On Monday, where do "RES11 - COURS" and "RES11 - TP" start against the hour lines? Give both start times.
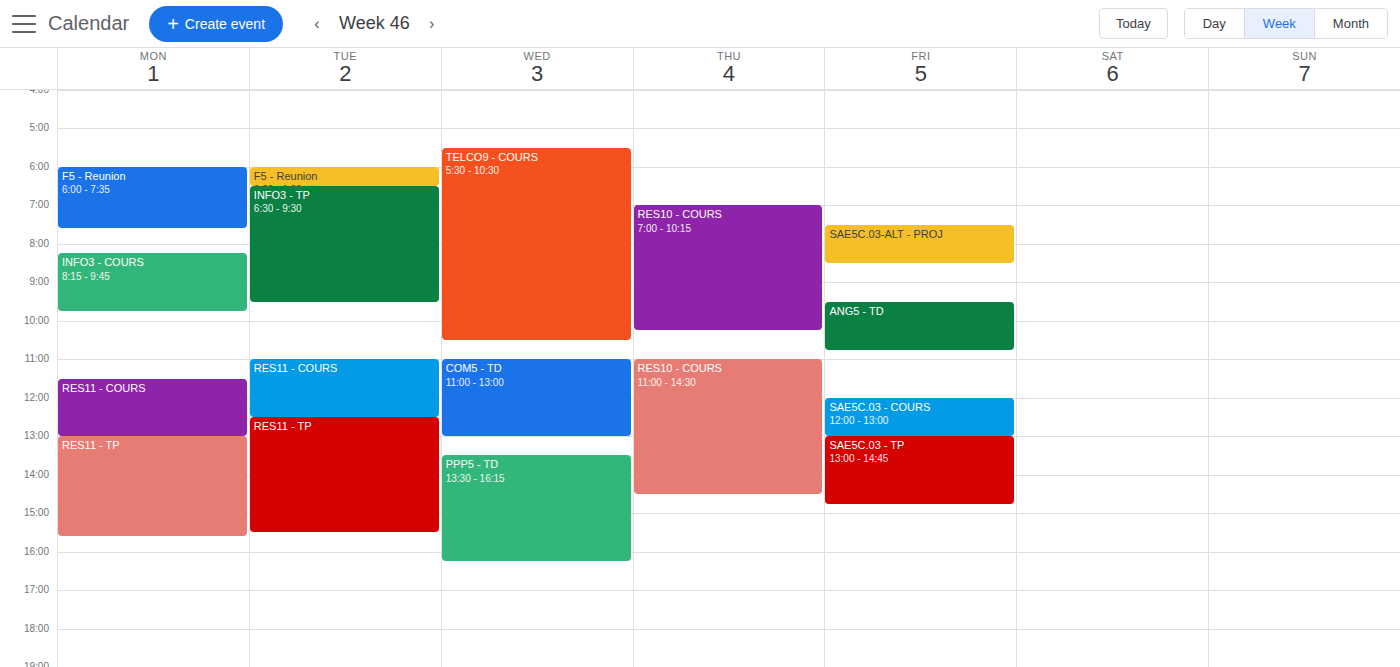
"RES11 - COURS": 11:30 AM, halfway between the 11 AM and 12 PM lines. "RES11 - TP": 1:00 PM, exactly on the 1 PM line.